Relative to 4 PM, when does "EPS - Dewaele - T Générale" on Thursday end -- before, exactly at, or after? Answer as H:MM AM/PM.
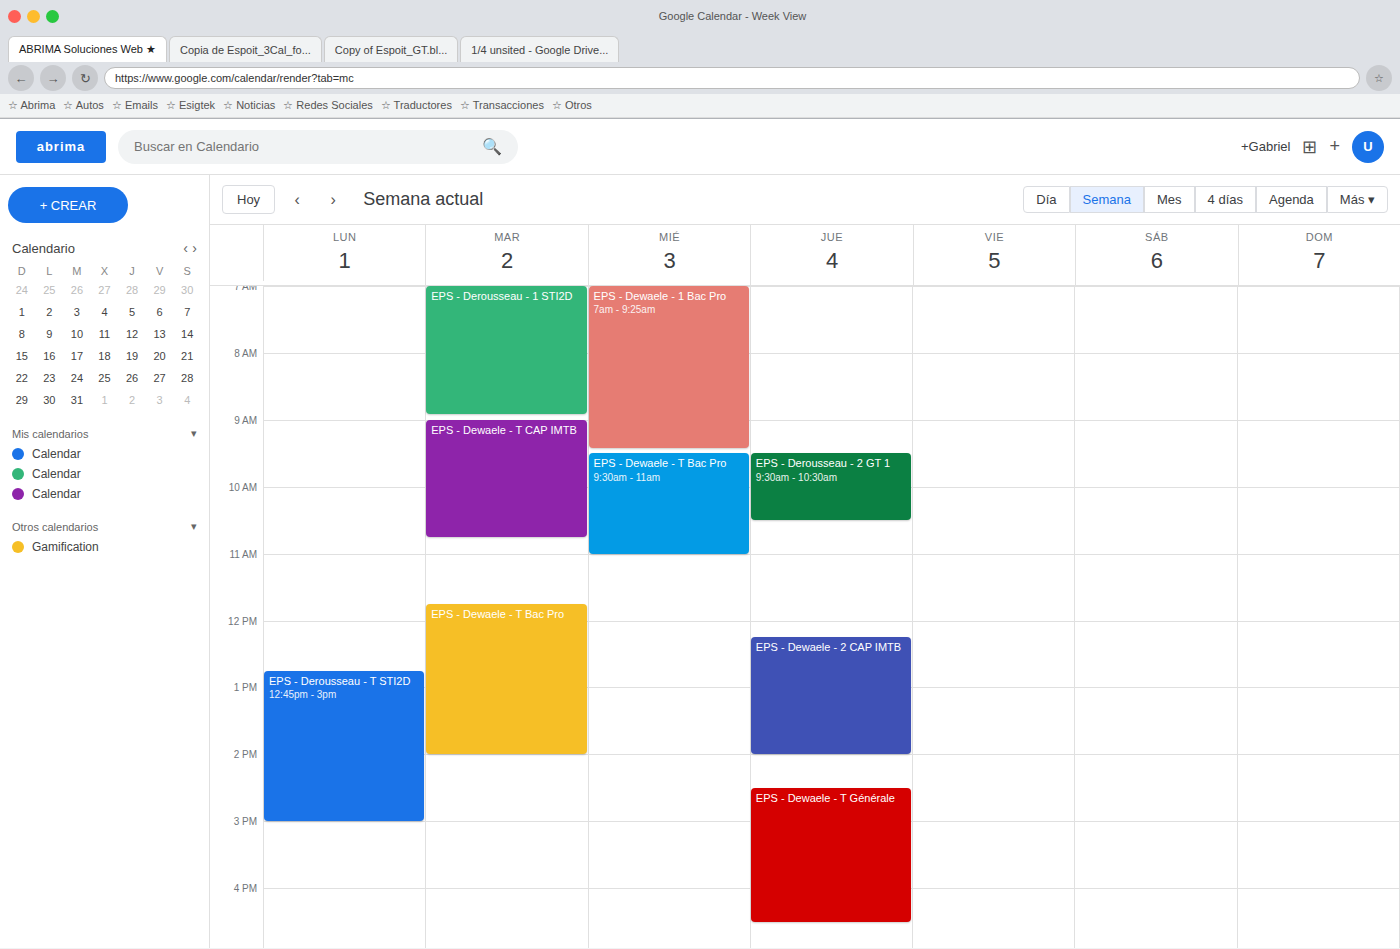
4:30 PM -- after 4 PM, 30 minutes below the 4 PM line.